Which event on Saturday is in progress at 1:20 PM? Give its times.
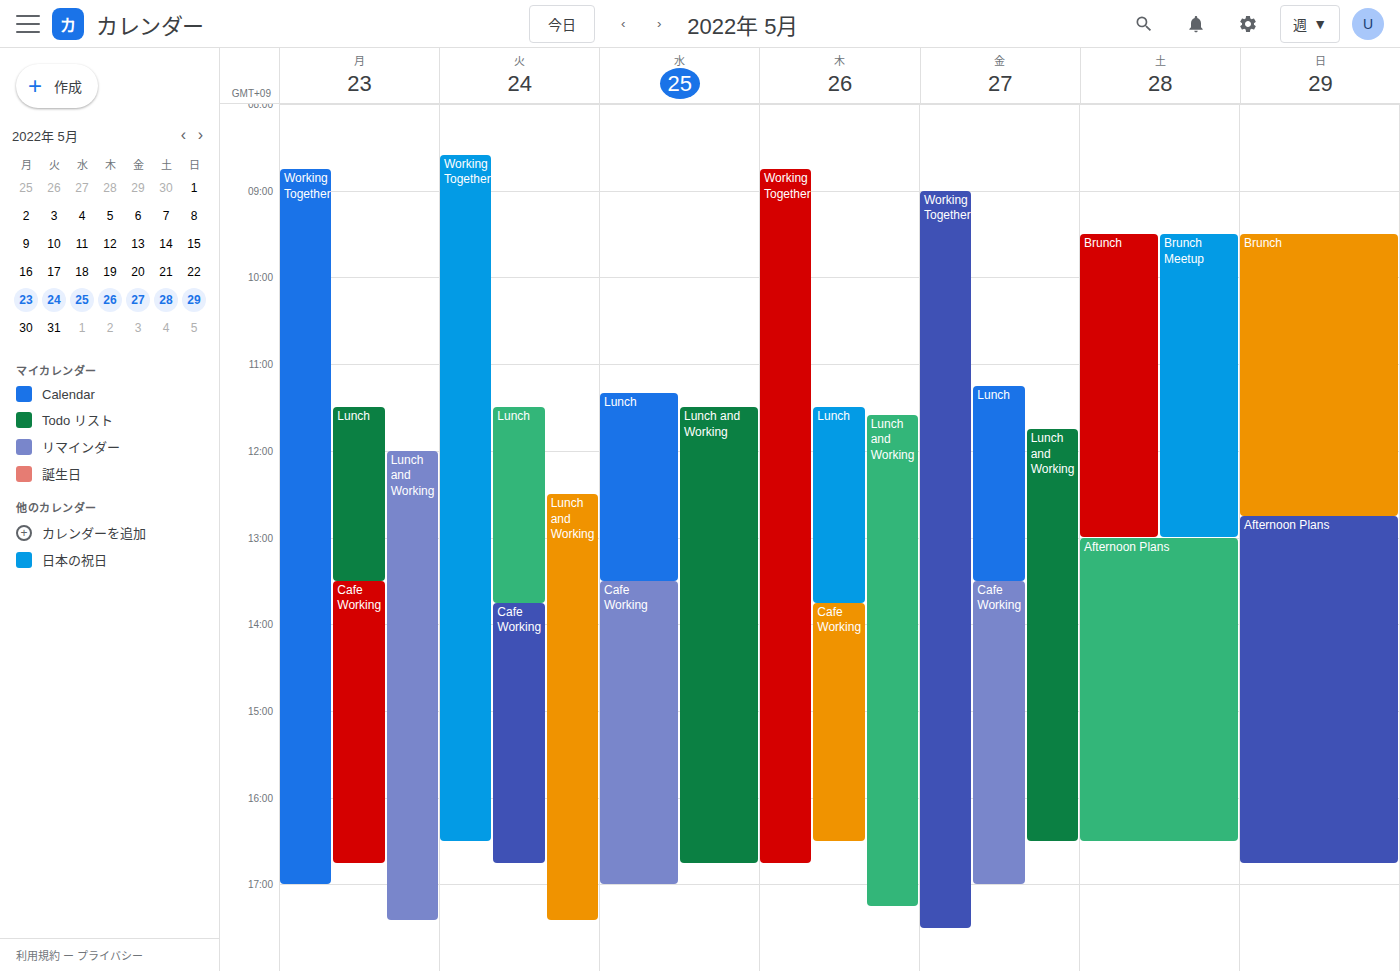
"Afternoon Plans", 1:00 PM to 4:30 PM